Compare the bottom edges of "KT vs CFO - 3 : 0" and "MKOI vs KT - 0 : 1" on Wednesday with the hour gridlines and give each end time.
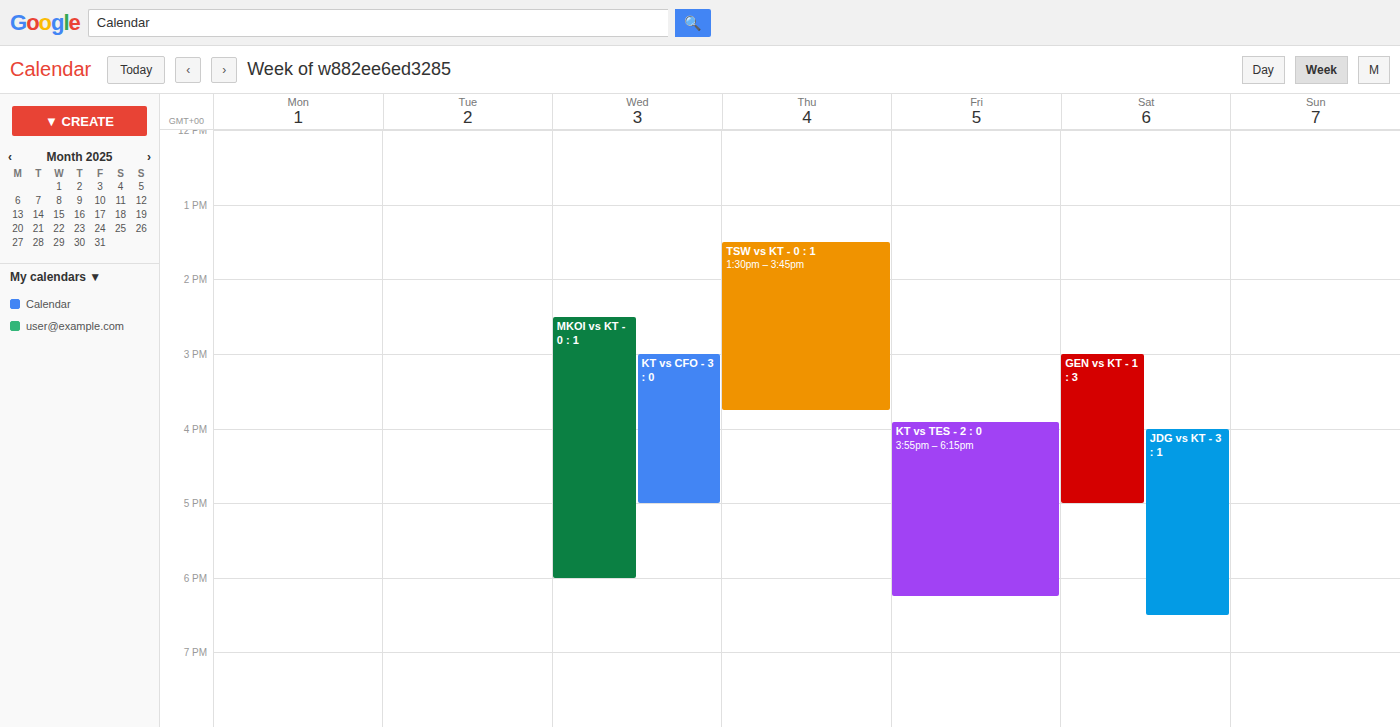
"KT vs CFO - 3 : 0": 5:00 PM, exactly on the 5 PM line. "MKOI vs KT - 0 : 1": 6:00 PM, exactly on the 6 PM line.